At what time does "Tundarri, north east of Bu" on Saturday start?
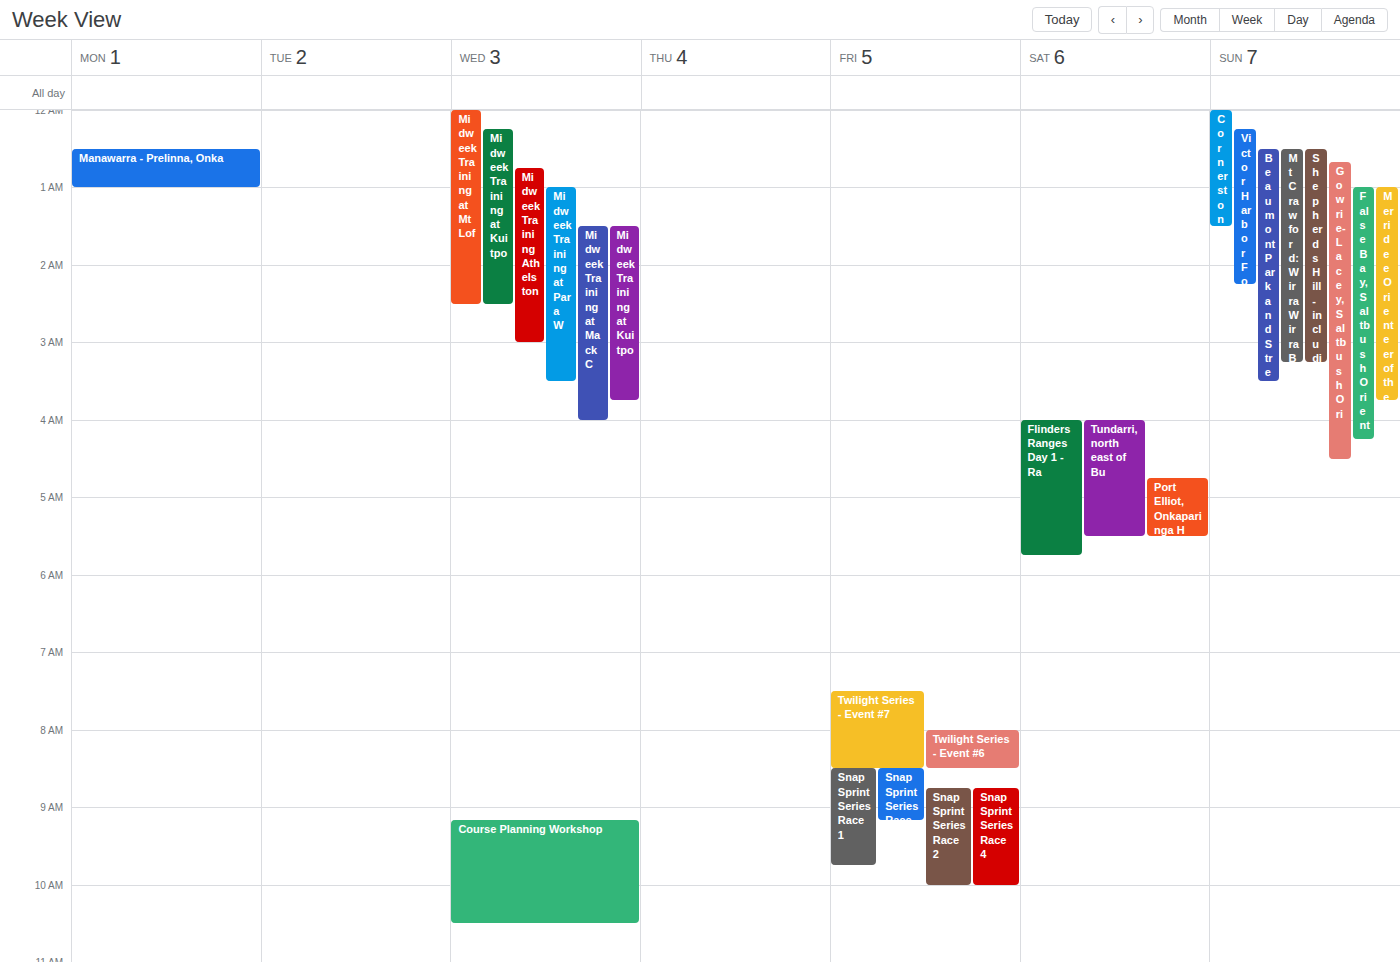
4:00 AM